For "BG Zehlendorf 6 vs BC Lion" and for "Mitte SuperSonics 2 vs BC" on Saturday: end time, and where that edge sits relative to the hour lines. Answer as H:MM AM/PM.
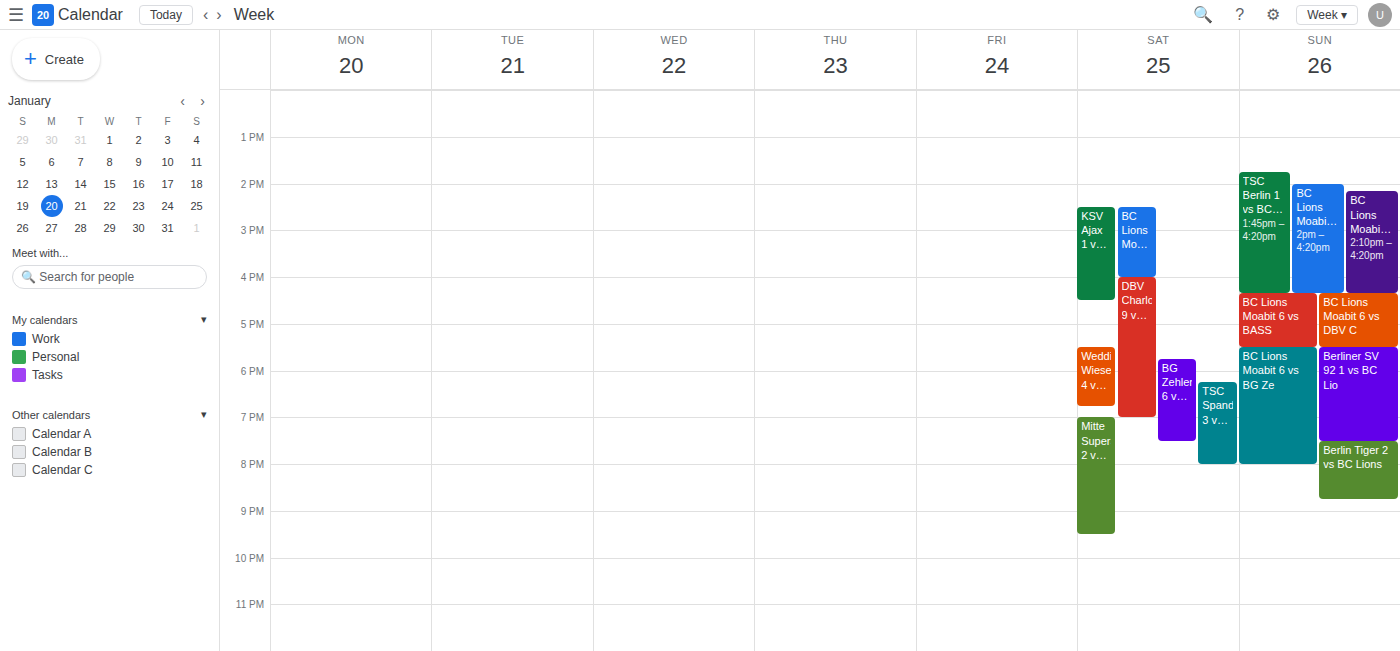
"BG Zehlendorf 6 vs BC Lion": 7:30 PM, halfway between the 7 PM and 8 PM lines. "Mitte SuperSonics 2 vs BC": 9:30 PM, halfway between the 9 PM and 10 PM lines.